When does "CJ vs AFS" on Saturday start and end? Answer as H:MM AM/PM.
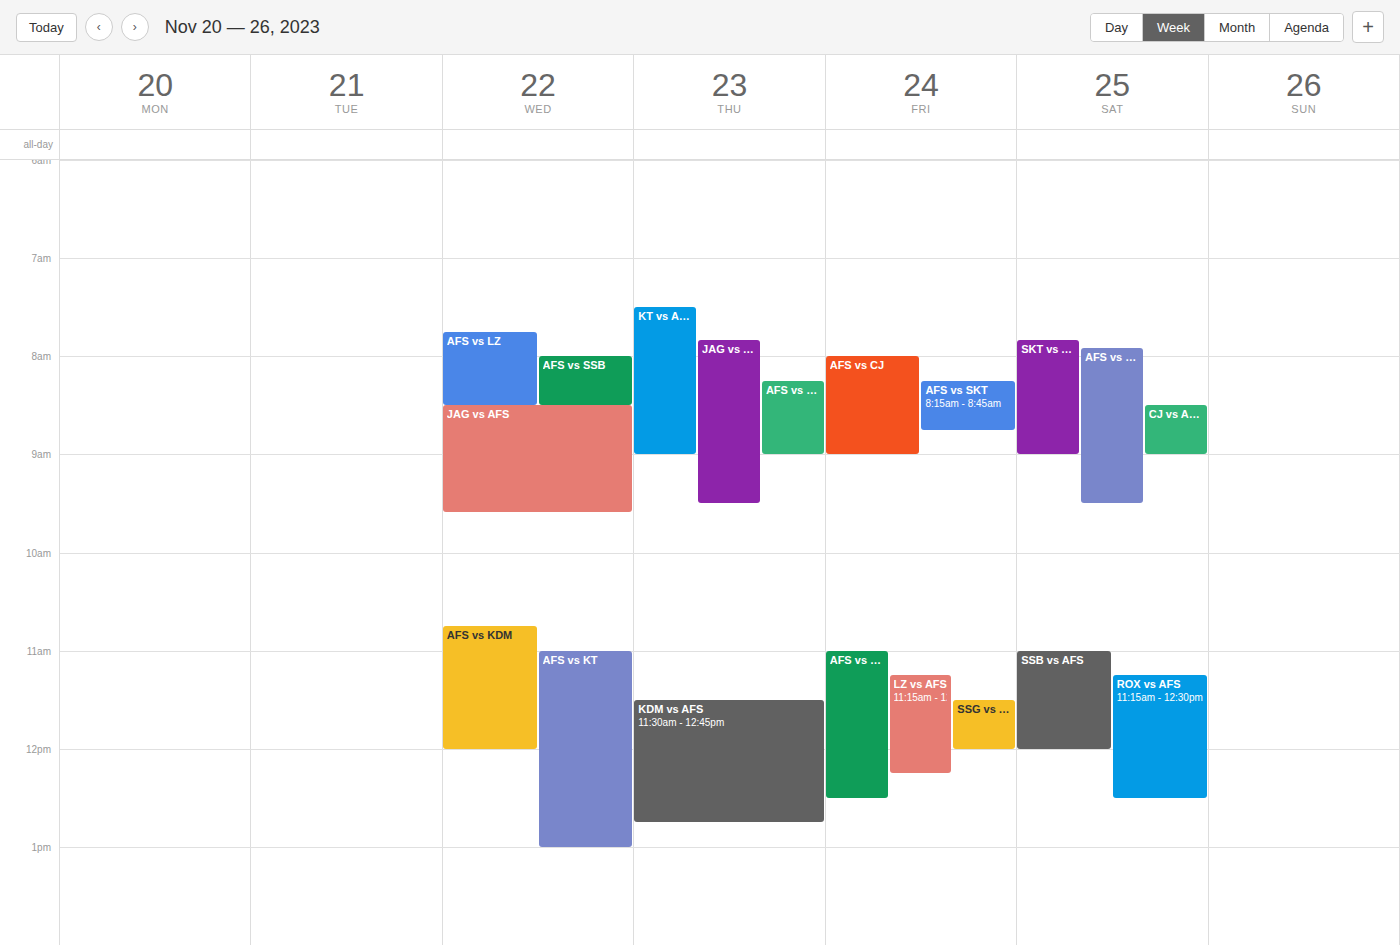
8:30 AM to 9:00 AM